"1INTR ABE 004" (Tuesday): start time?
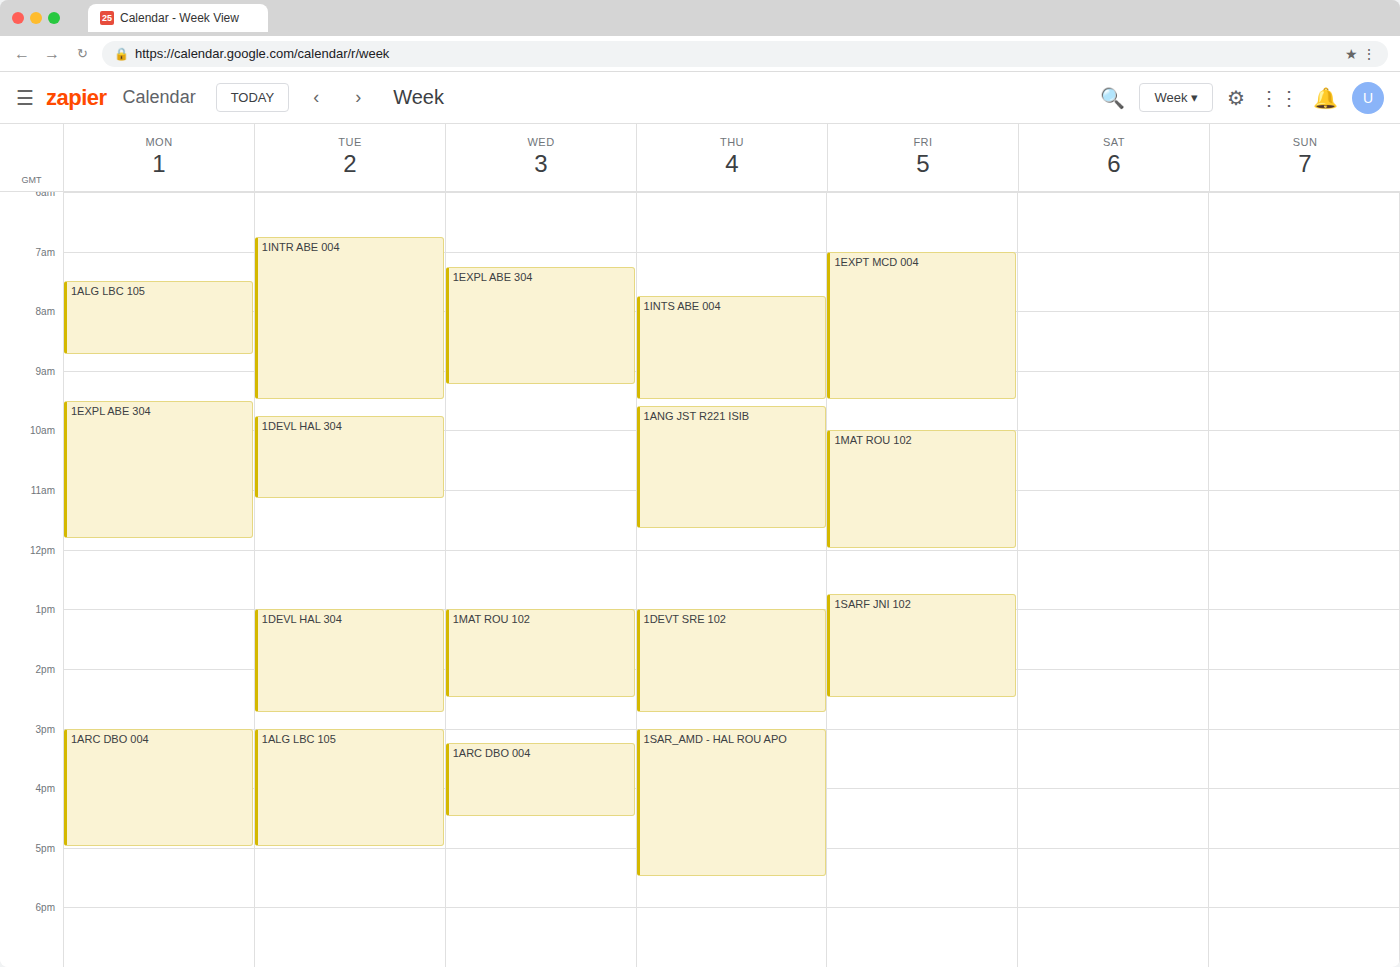
6:45 AM